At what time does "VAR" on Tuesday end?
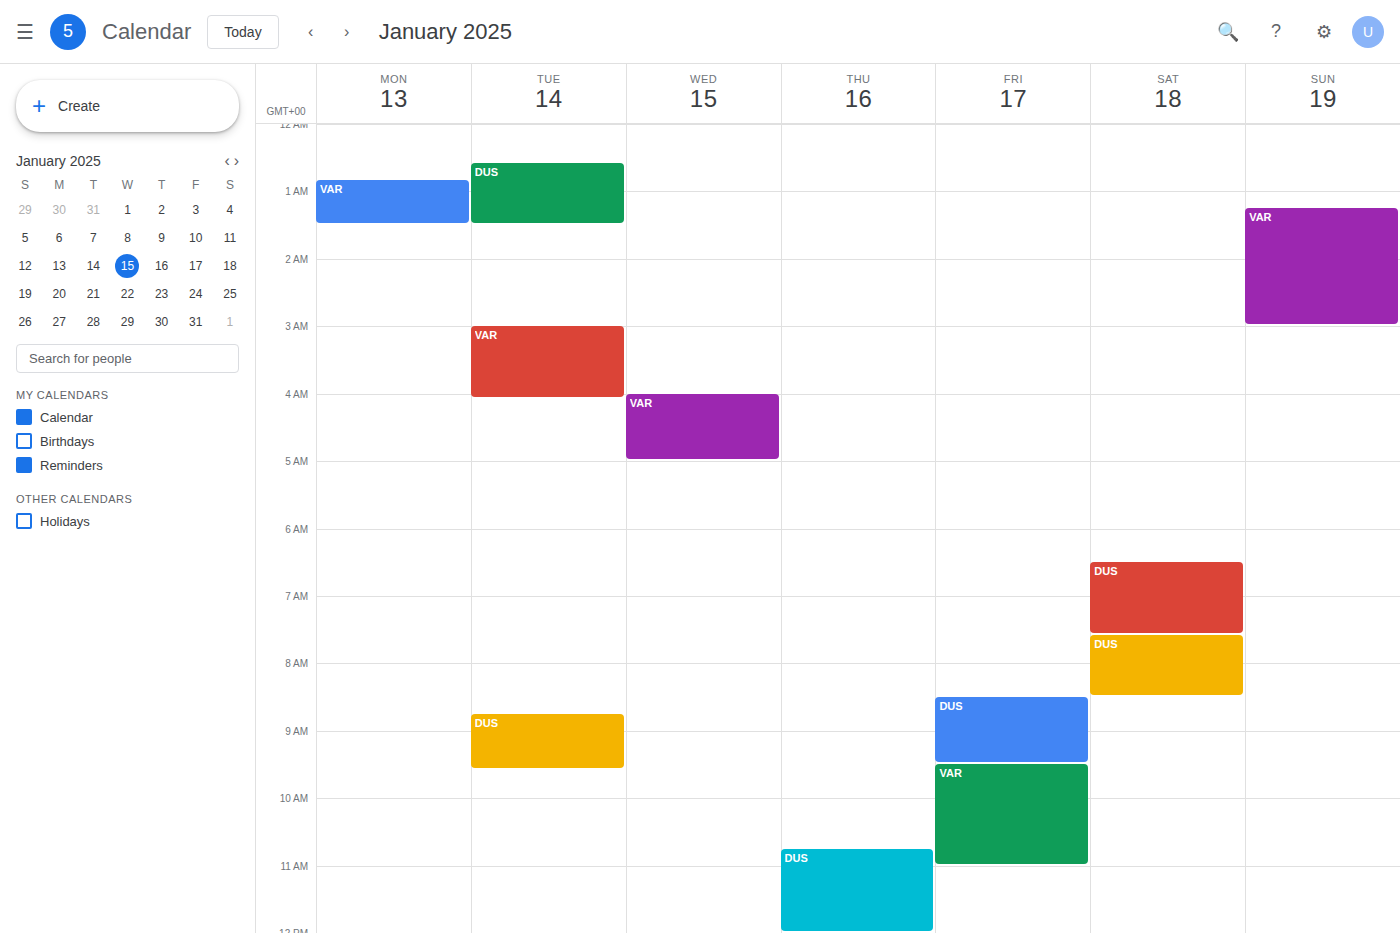
4:05 AM